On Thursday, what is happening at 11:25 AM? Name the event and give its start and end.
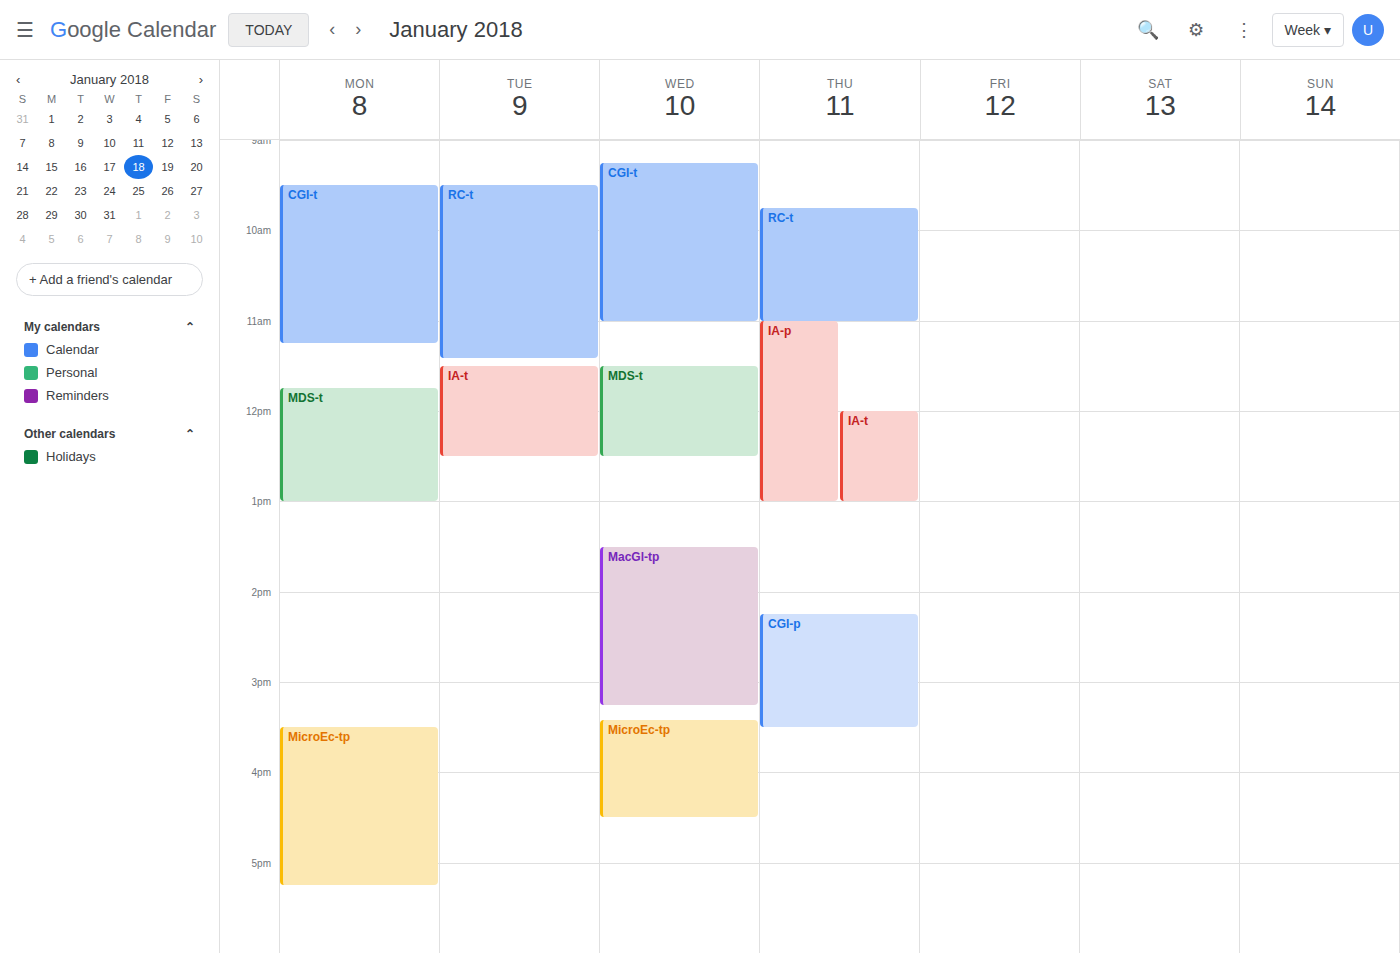
"IA-p", 11:00 AM to 1:00 PM